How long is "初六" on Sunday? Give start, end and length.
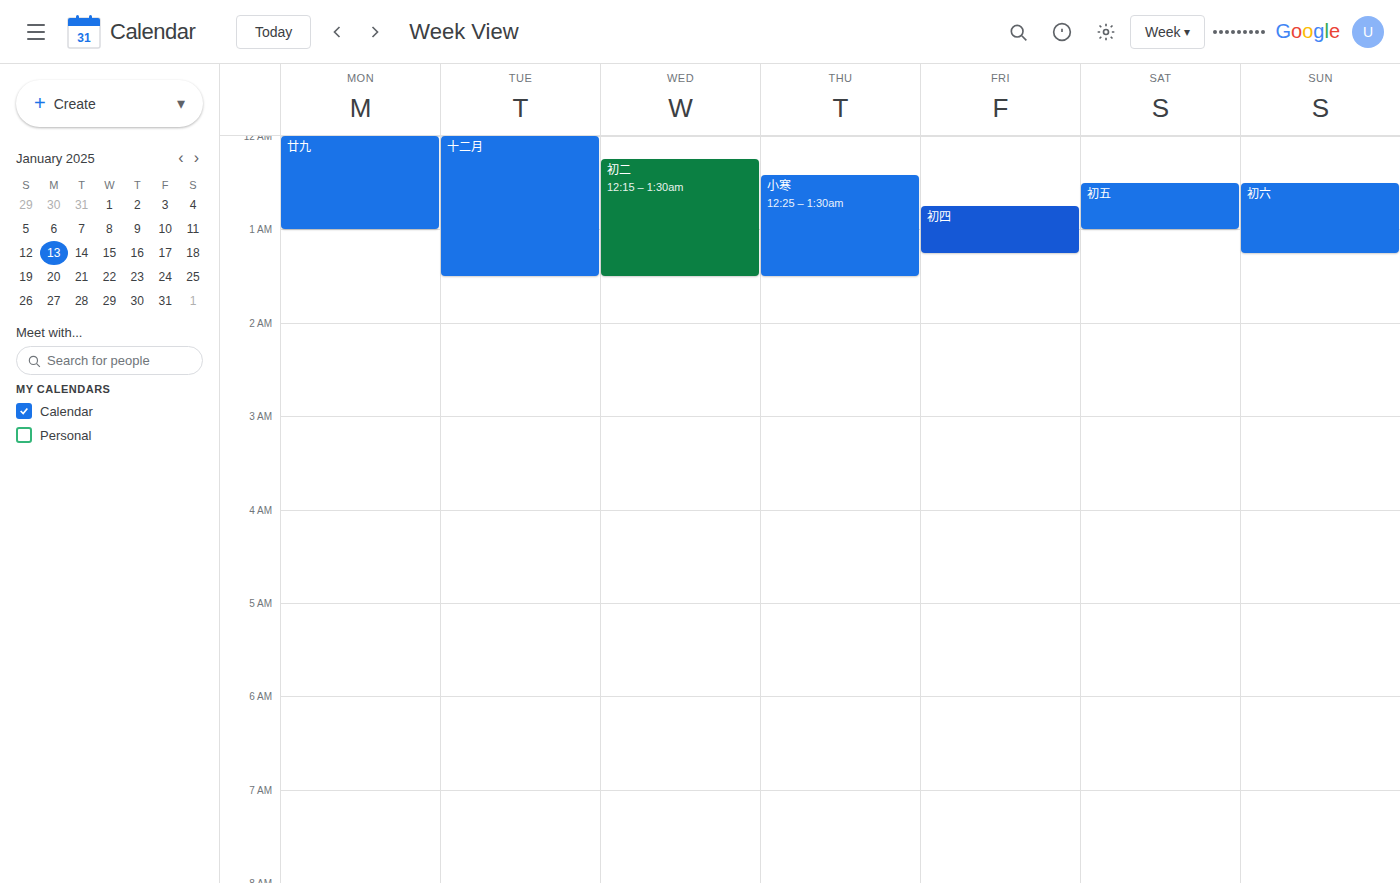
12:30 AM to 1:15 AM, 45 minutes